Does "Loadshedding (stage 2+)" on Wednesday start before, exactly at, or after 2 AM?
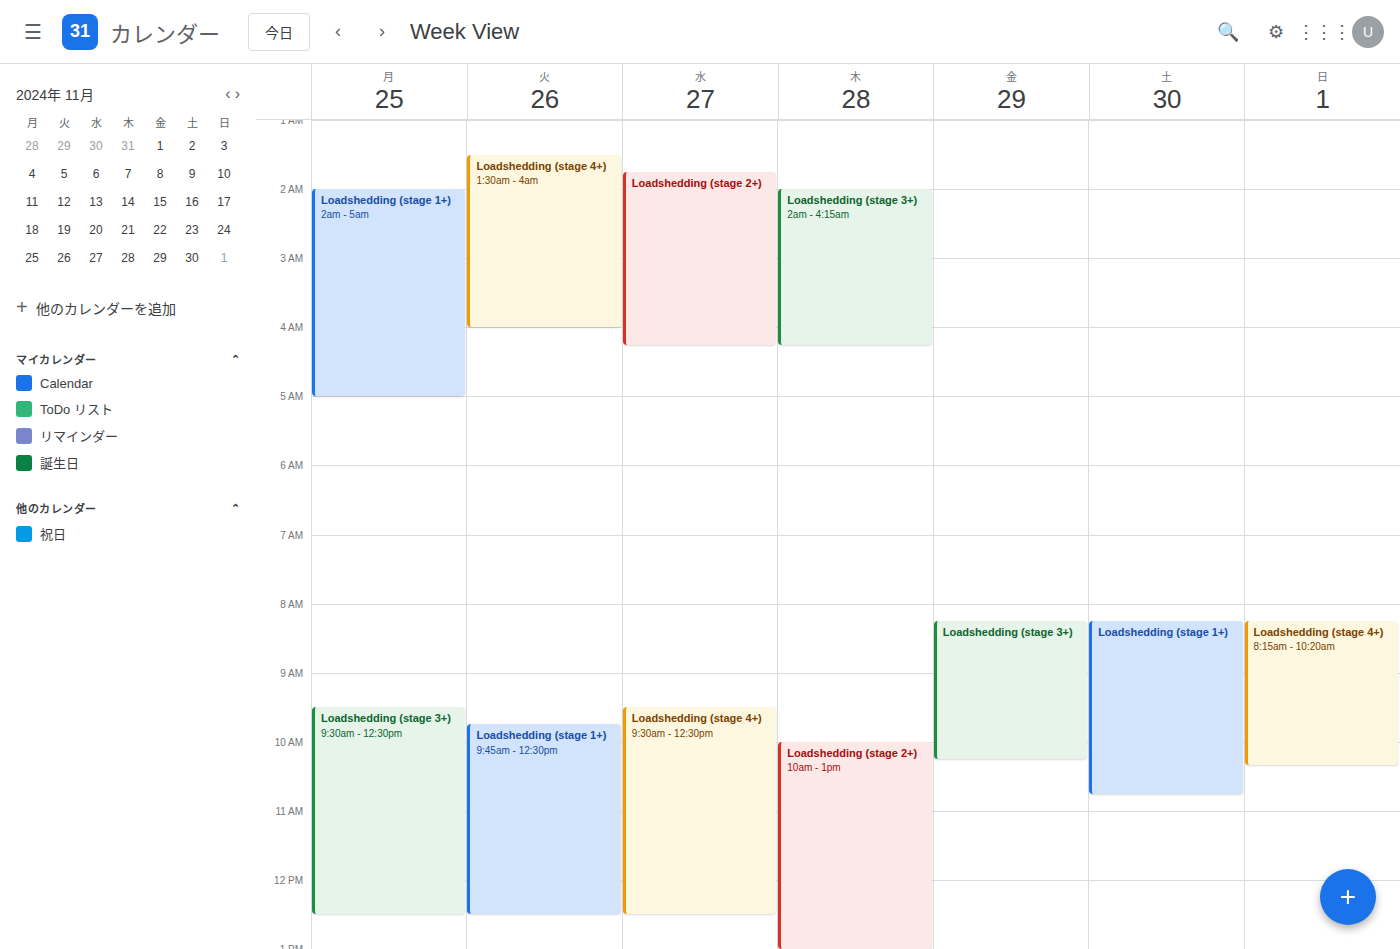
1:45 AM -- before 2 AM, 15 minutes above the 2 AM line.